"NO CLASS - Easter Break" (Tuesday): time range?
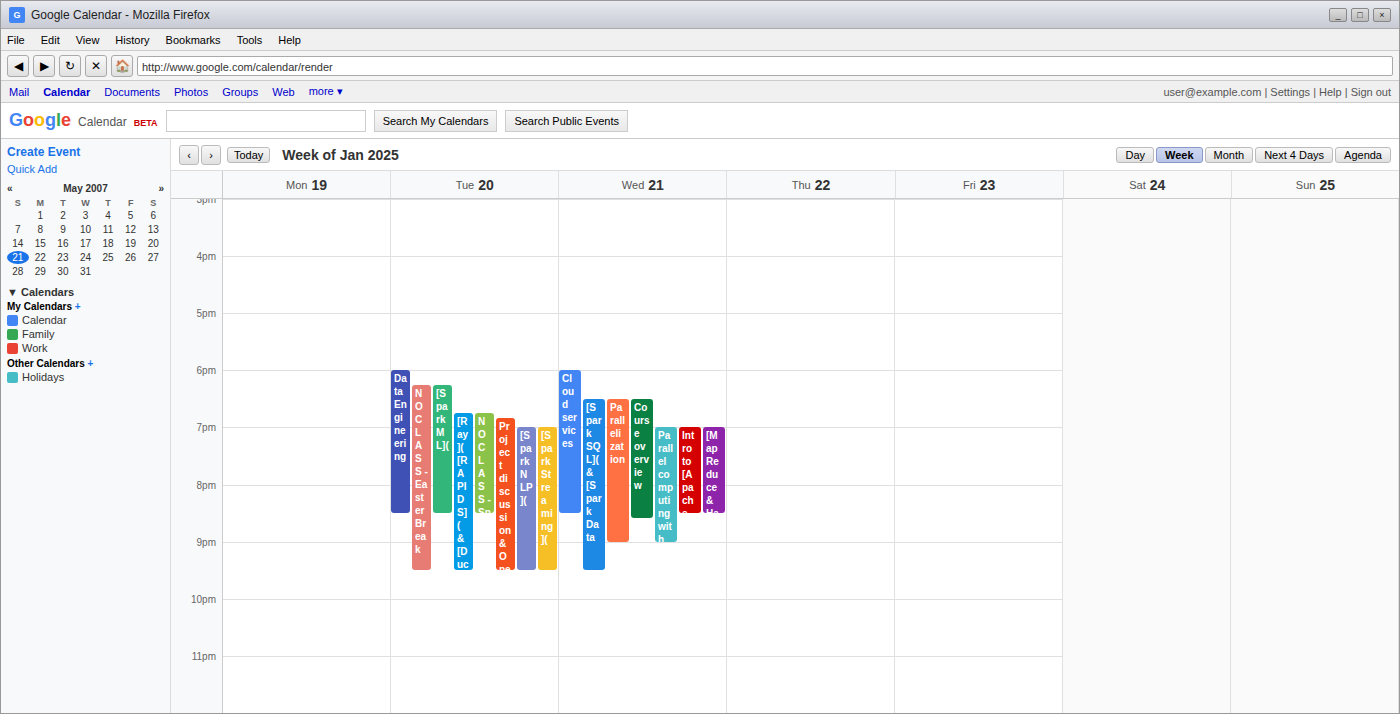
18:15 to 21:30